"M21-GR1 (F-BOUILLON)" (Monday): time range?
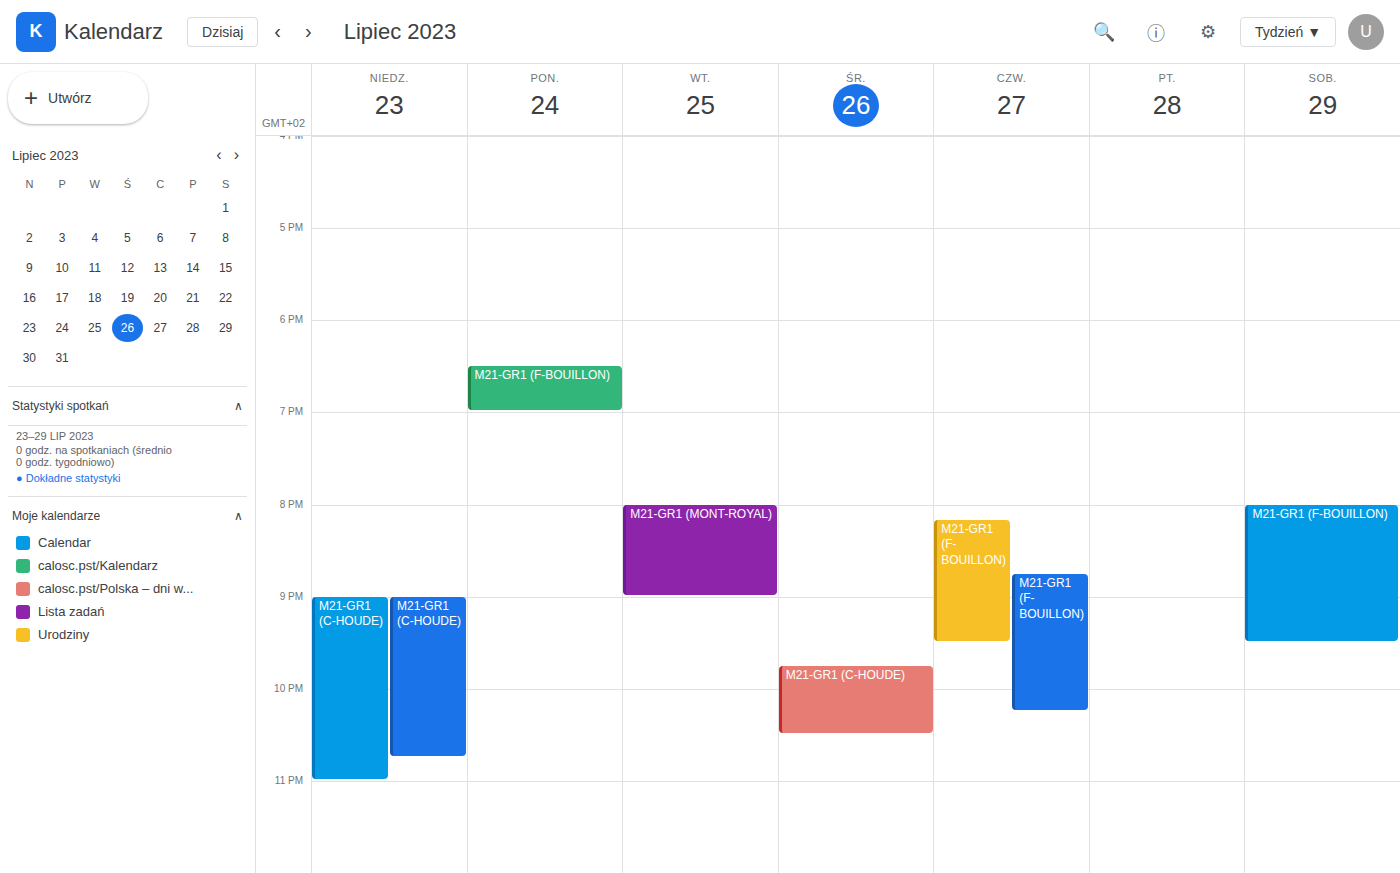
6:30 PM to 7:00 PM